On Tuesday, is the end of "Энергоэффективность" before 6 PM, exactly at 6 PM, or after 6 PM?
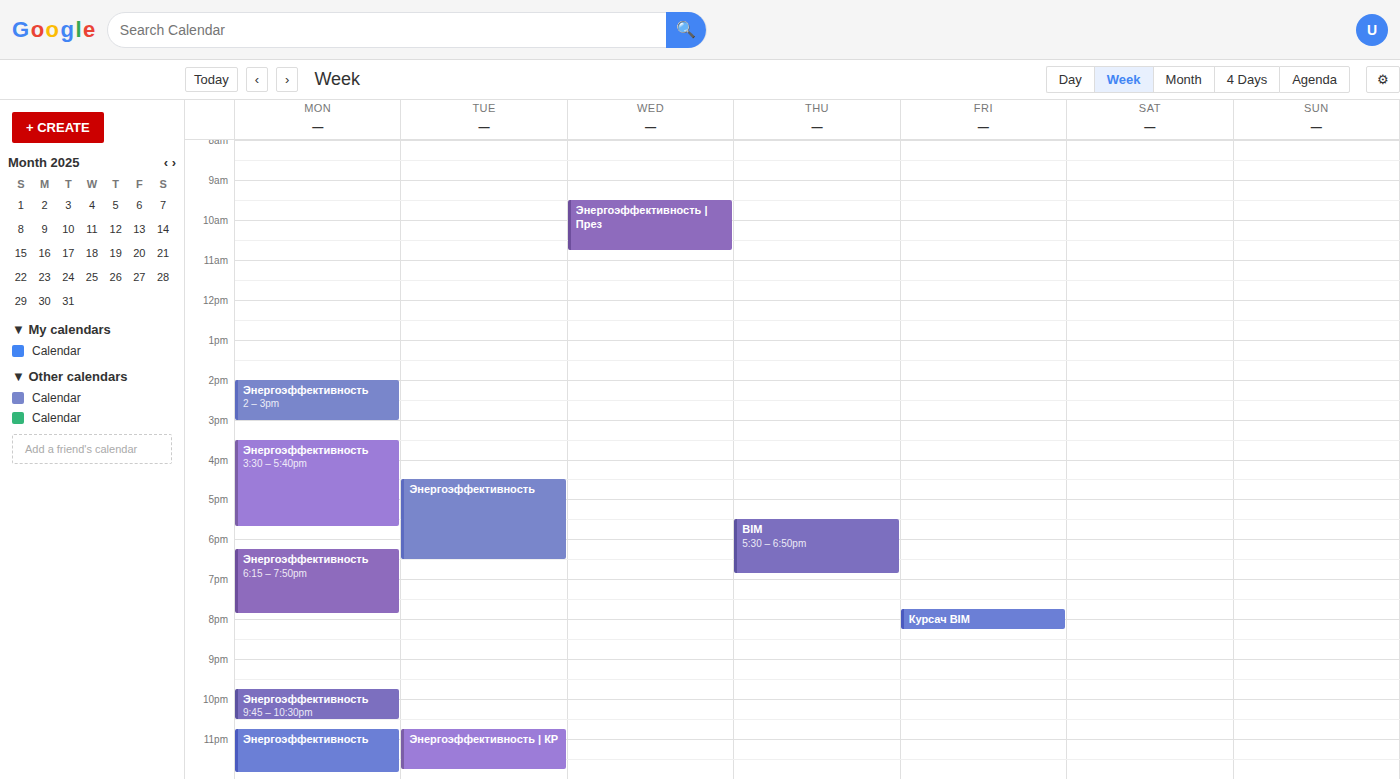
6:30 PM -- after 6 PM, 30 minutes below the 6 PM line.